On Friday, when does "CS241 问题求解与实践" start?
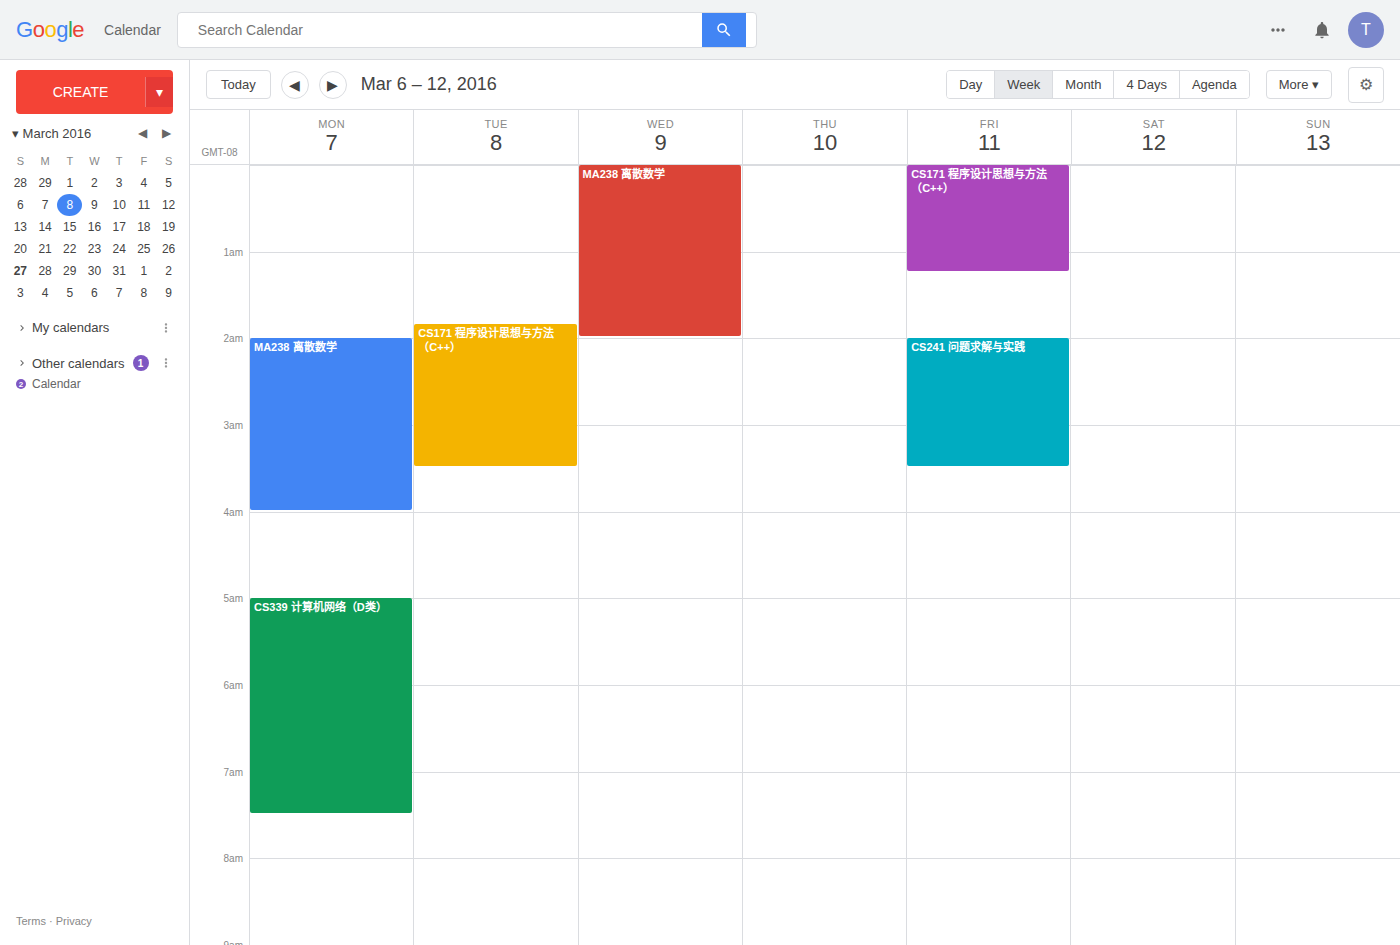
2:00 AM